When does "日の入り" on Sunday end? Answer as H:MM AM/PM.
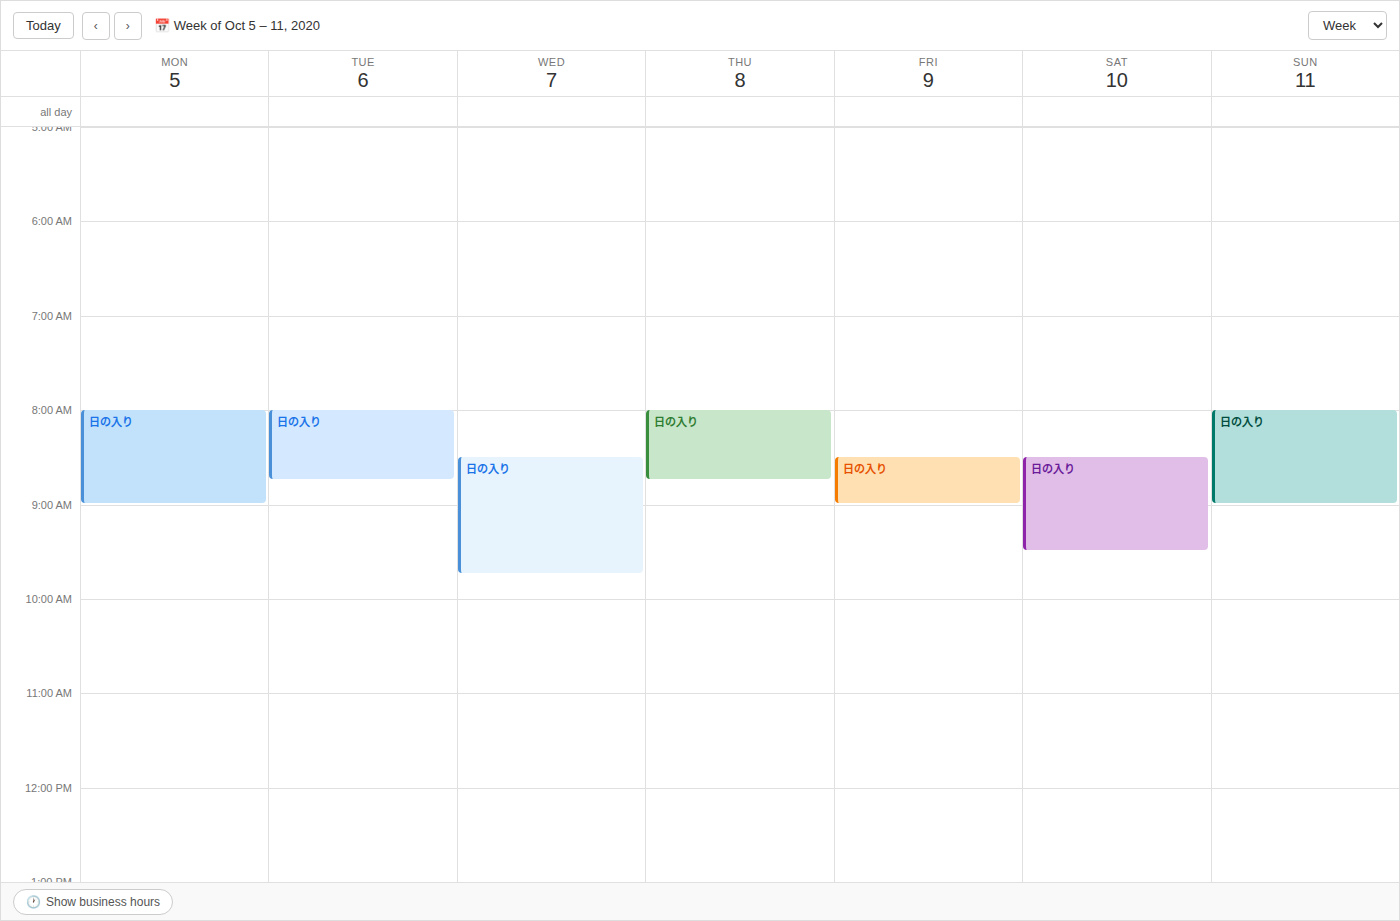
9:00 AM